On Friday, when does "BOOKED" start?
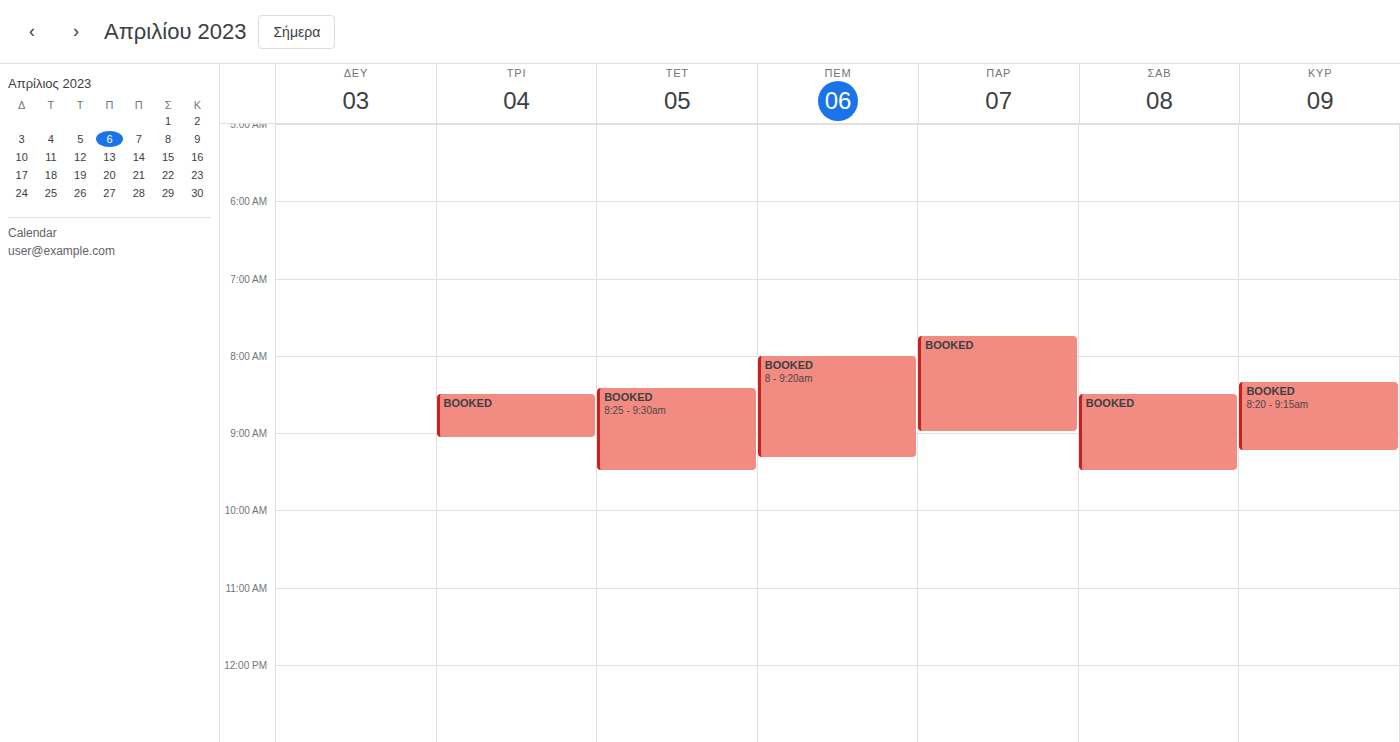
7:45 AM